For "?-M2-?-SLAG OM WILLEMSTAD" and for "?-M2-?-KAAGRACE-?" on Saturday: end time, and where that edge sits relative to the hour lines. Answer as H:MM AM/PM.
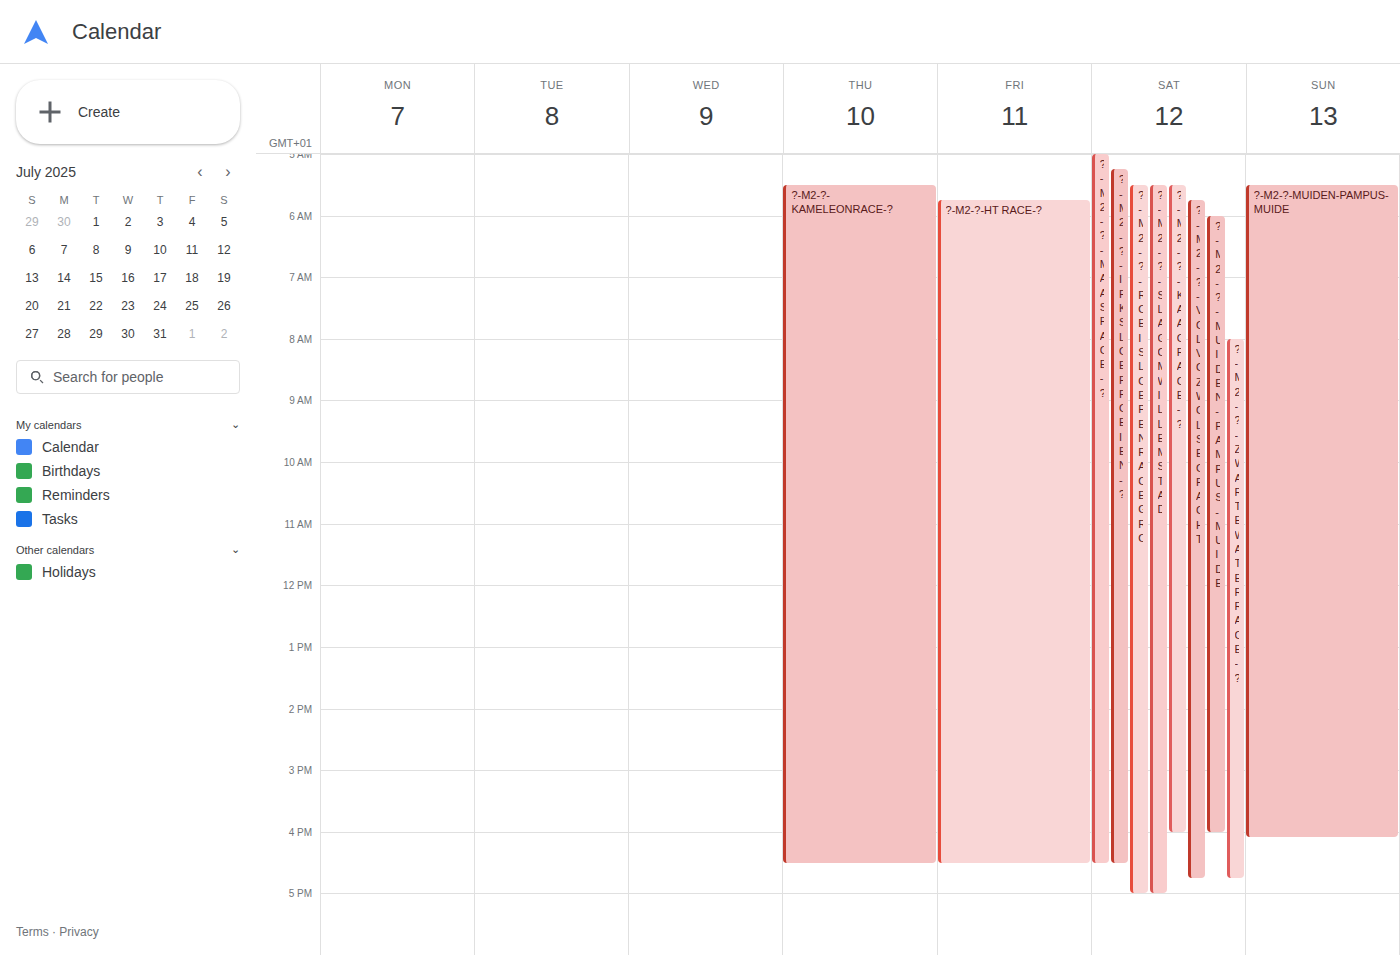
"?-M2-?-SLAG OM WILLEMSTAD": 5:00 PM, exactly on the 5 PM line. "?-M2-?-KAAGRACE-?": 4:00 PM, exactly on the 4 PM line.